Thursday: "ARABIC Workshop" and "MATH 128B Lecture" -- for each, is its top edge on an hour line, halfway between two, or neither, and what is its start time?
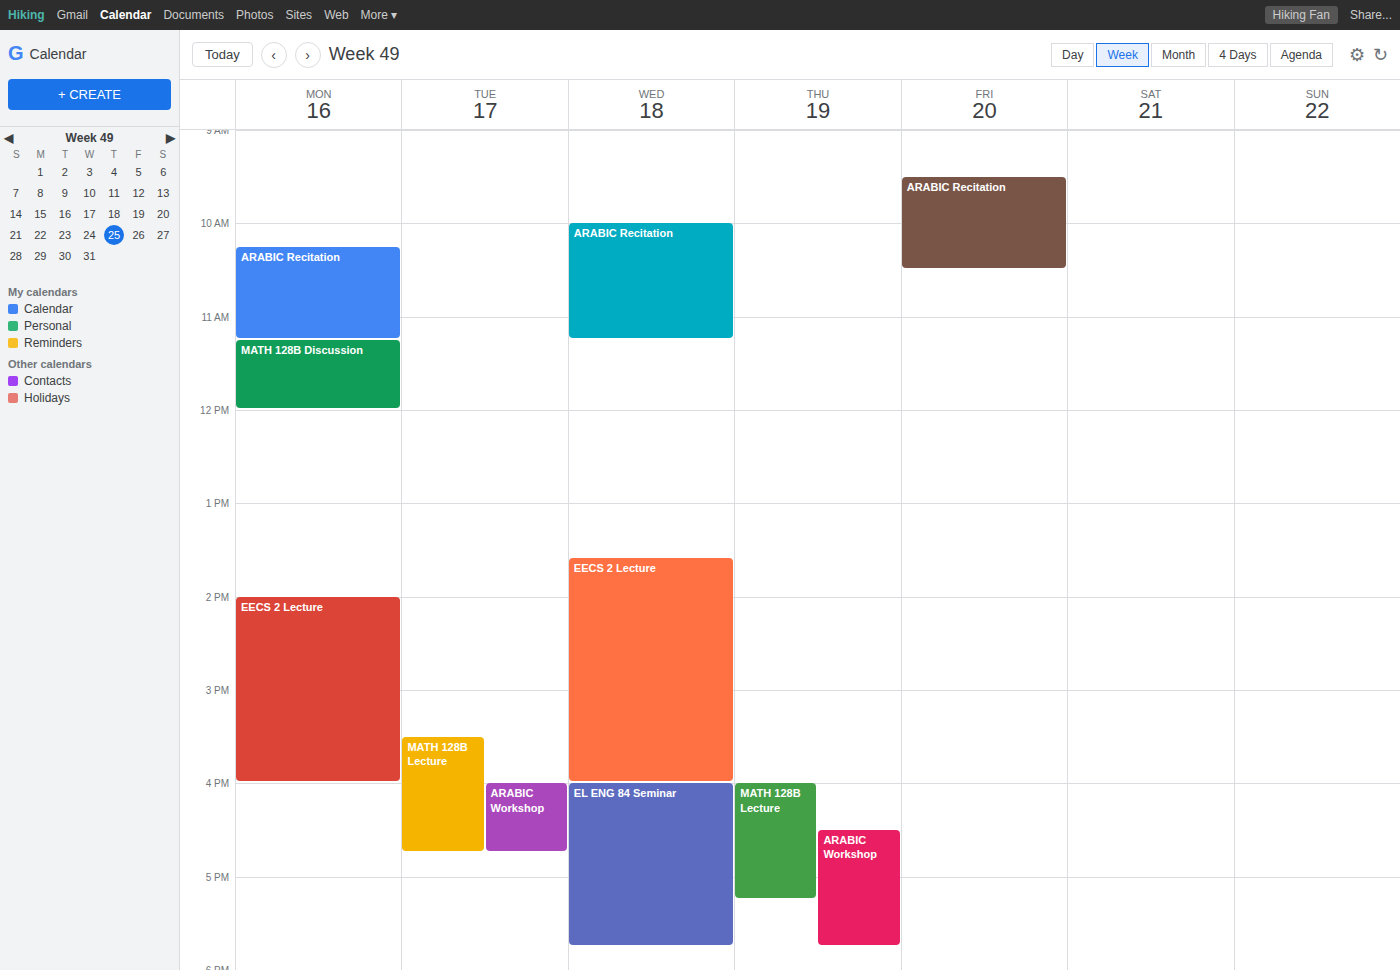
"ARABIC Workshop": 16:30, halfway between the 16:00 and 17:00 lines. "MATH 128B Lecture": 16:00, exactly on the 16:00 line.